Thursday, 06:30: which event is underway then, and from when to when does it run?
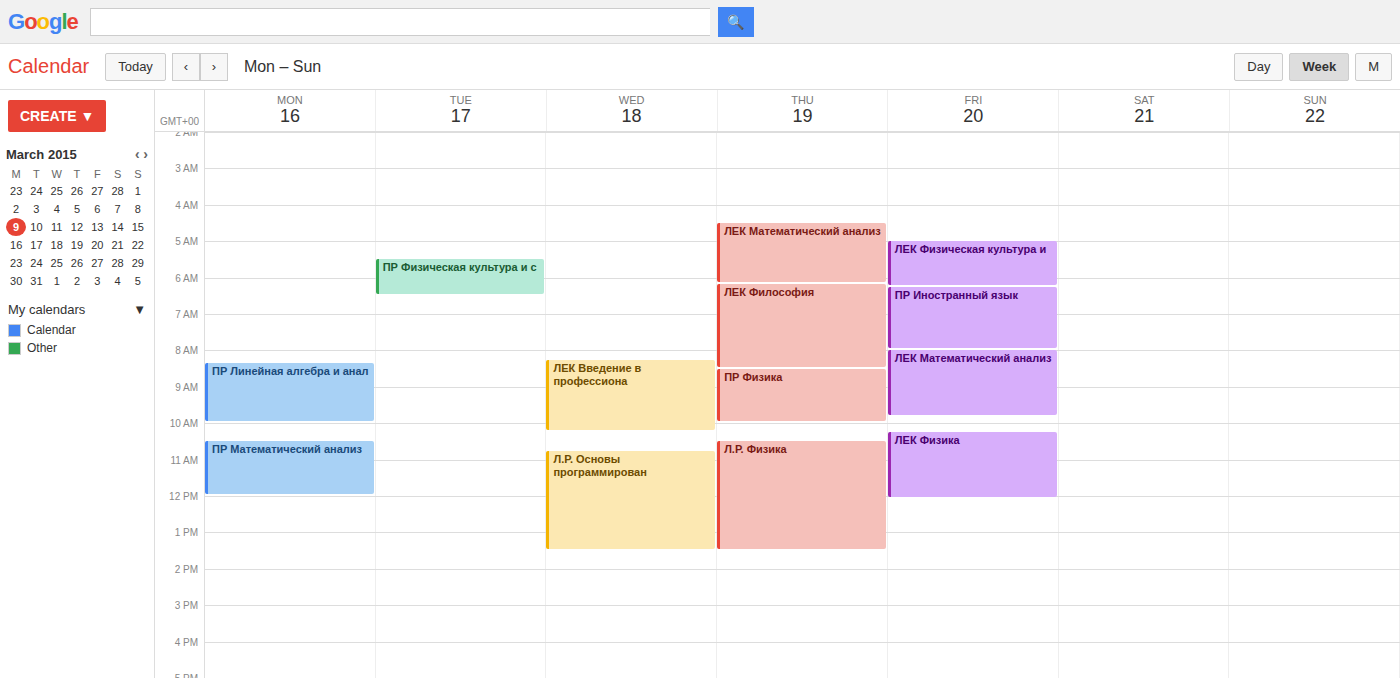
"ЛЕК Философия", 06:10 to 08:30